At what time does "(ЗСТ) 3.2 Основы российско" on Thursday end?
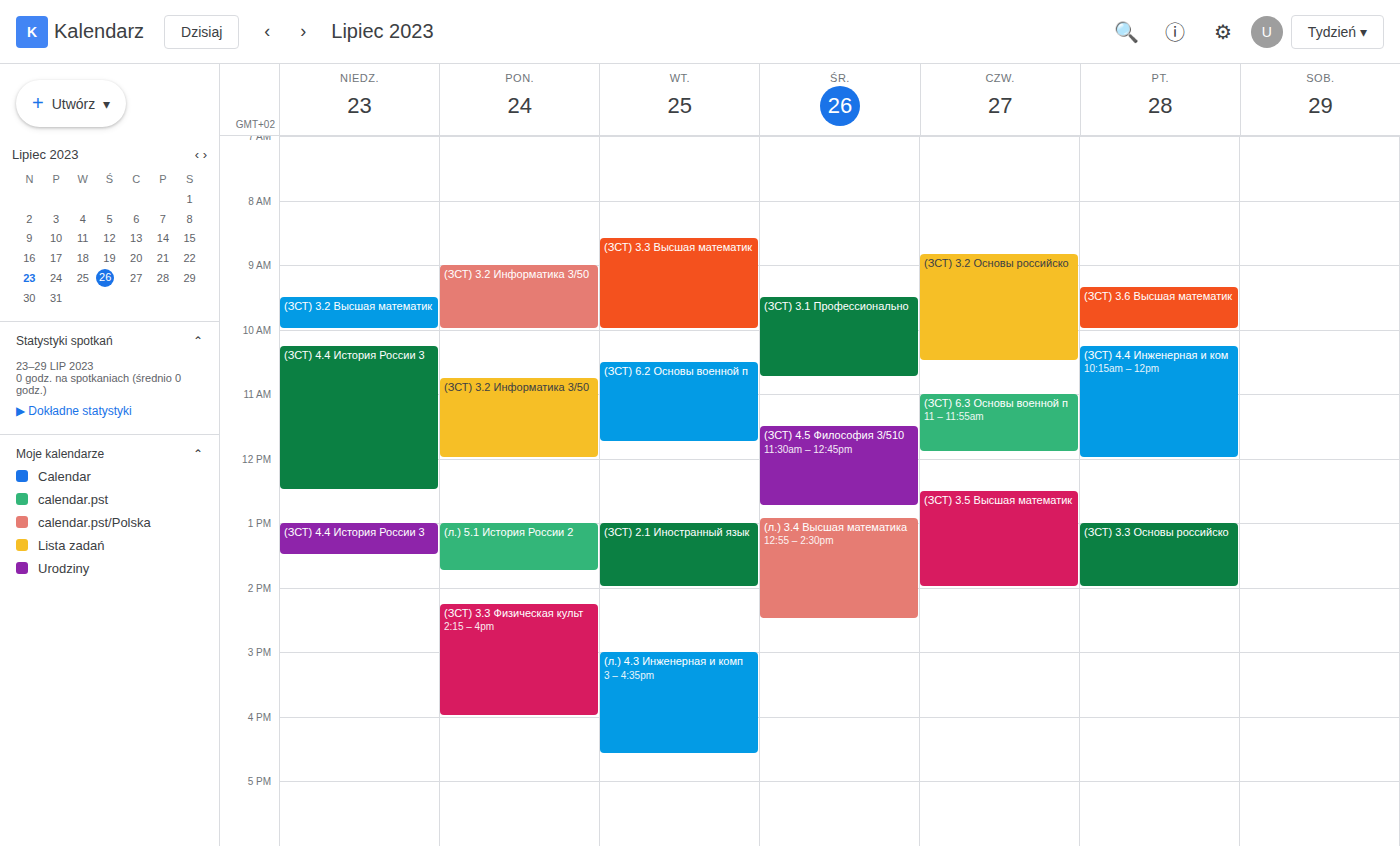
10:30 AM